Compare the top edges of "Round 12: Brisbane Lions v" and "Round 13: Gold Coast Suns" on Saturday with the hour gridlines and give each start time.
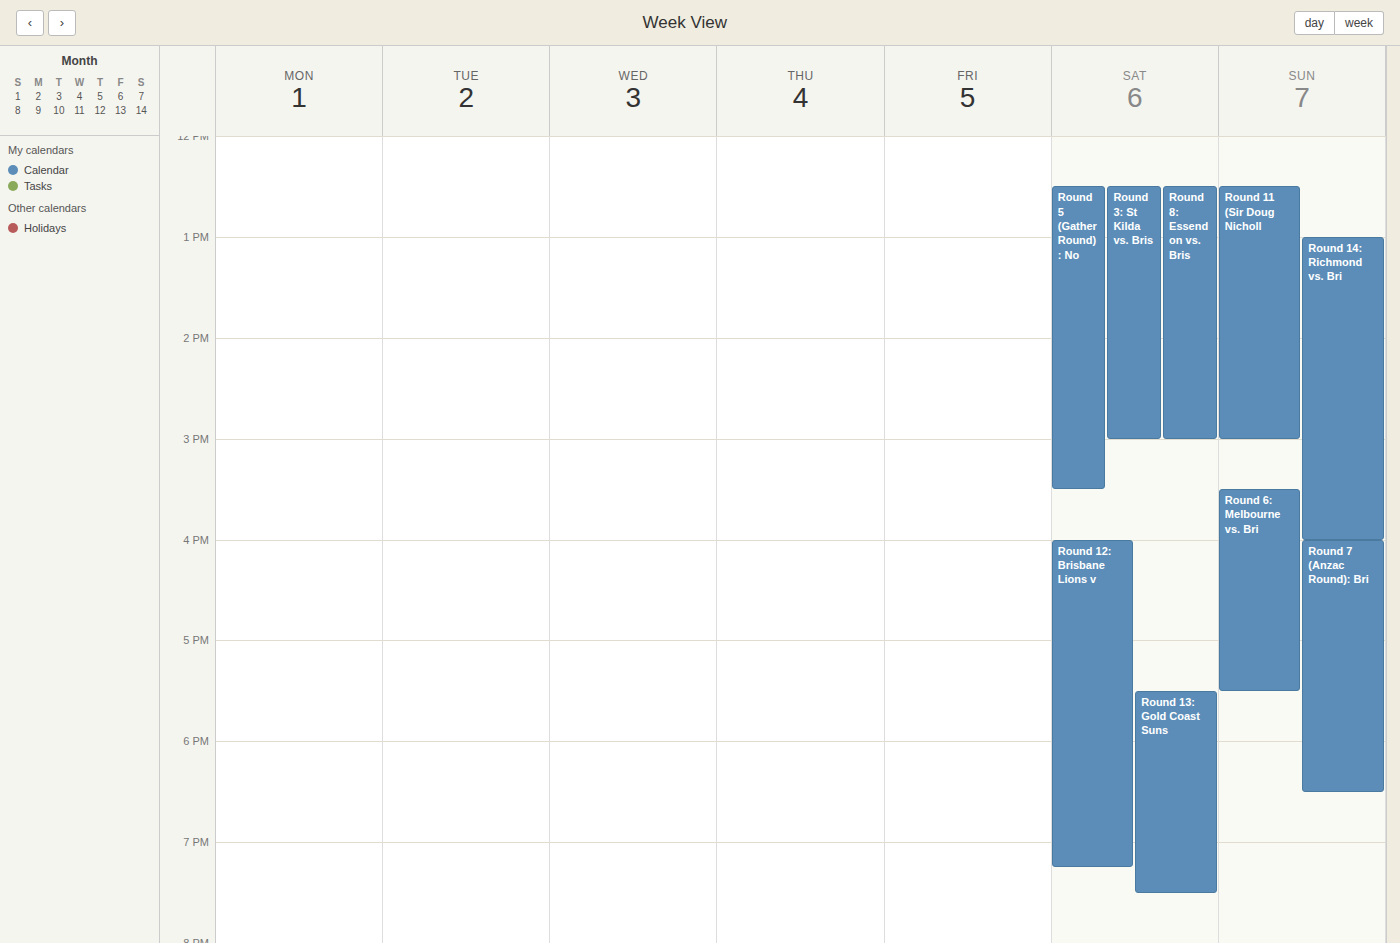
"Round 12: Brisbane Lions v": 4:00 PM, exactly on the 4 PM line. "Round 13: Gold Coast Suns": 5:30 PM, halfway between the 5 PM and 6 PM lines.